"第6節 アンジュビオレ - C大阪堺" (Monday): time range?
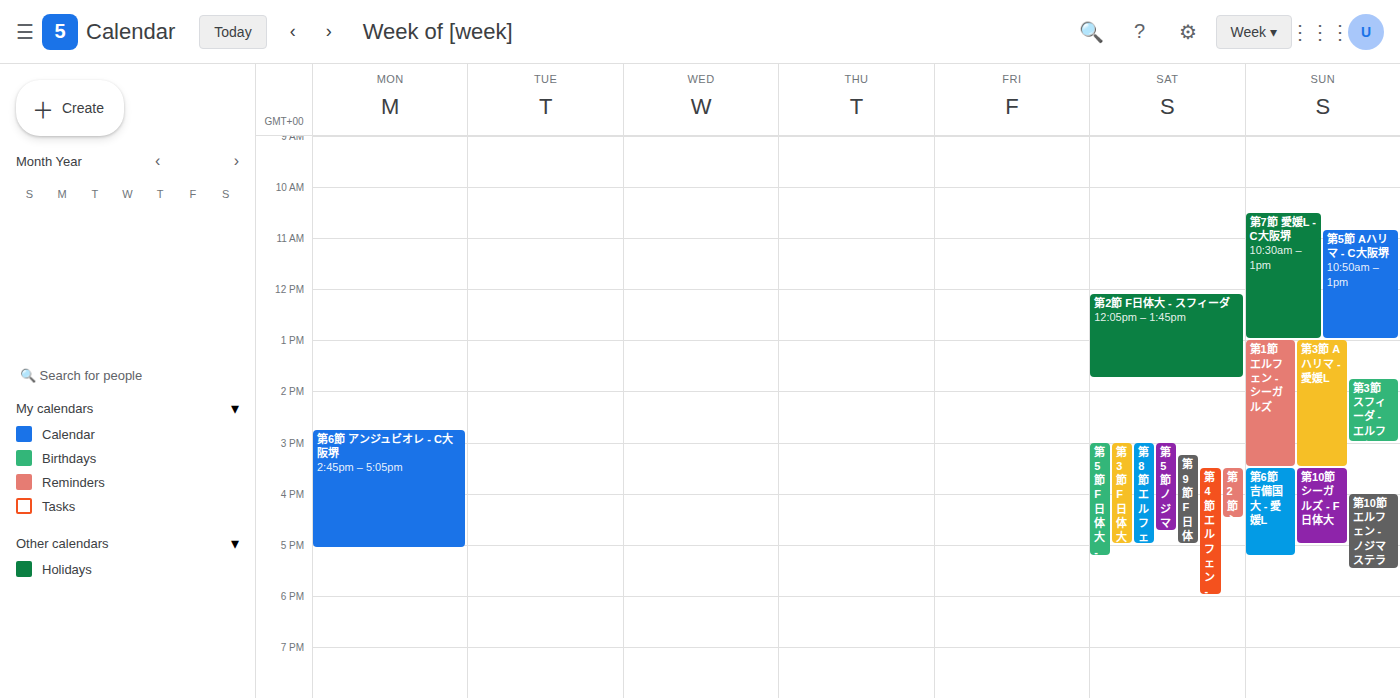
2:45 PM to 5:05 PM